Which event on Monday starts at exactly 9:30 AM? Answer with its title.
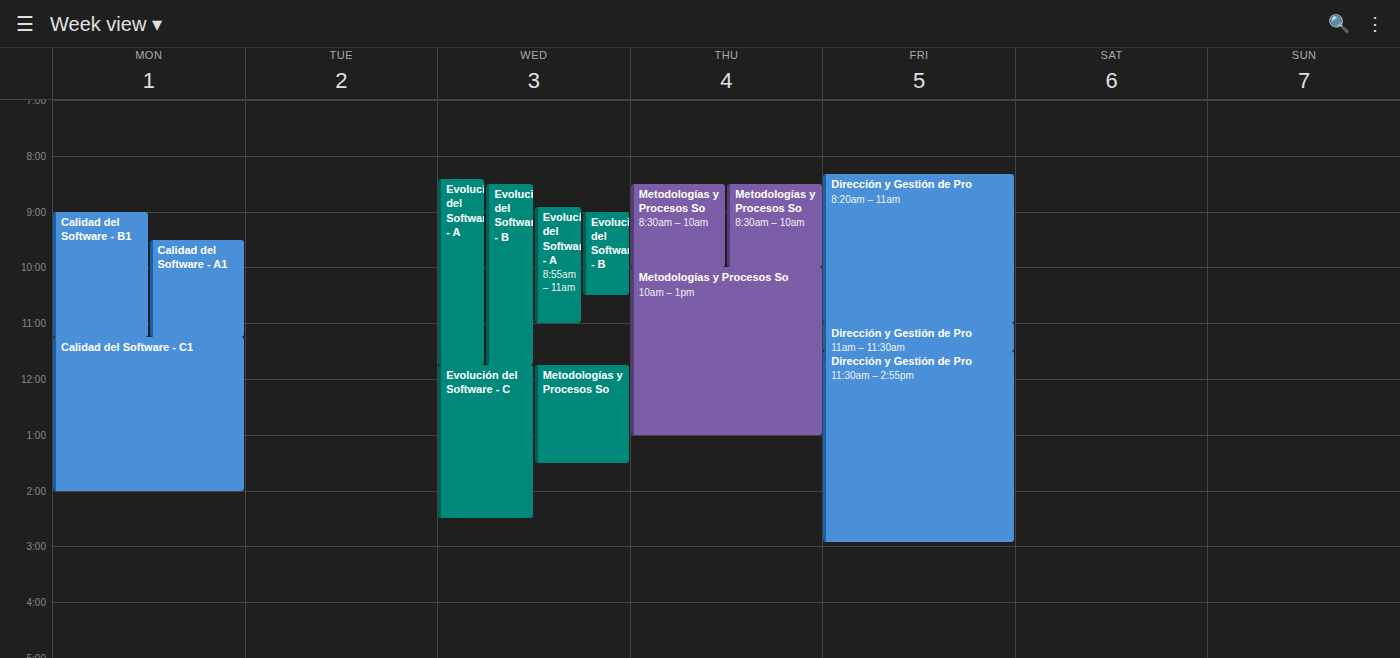
"Calidad del Software - A1"